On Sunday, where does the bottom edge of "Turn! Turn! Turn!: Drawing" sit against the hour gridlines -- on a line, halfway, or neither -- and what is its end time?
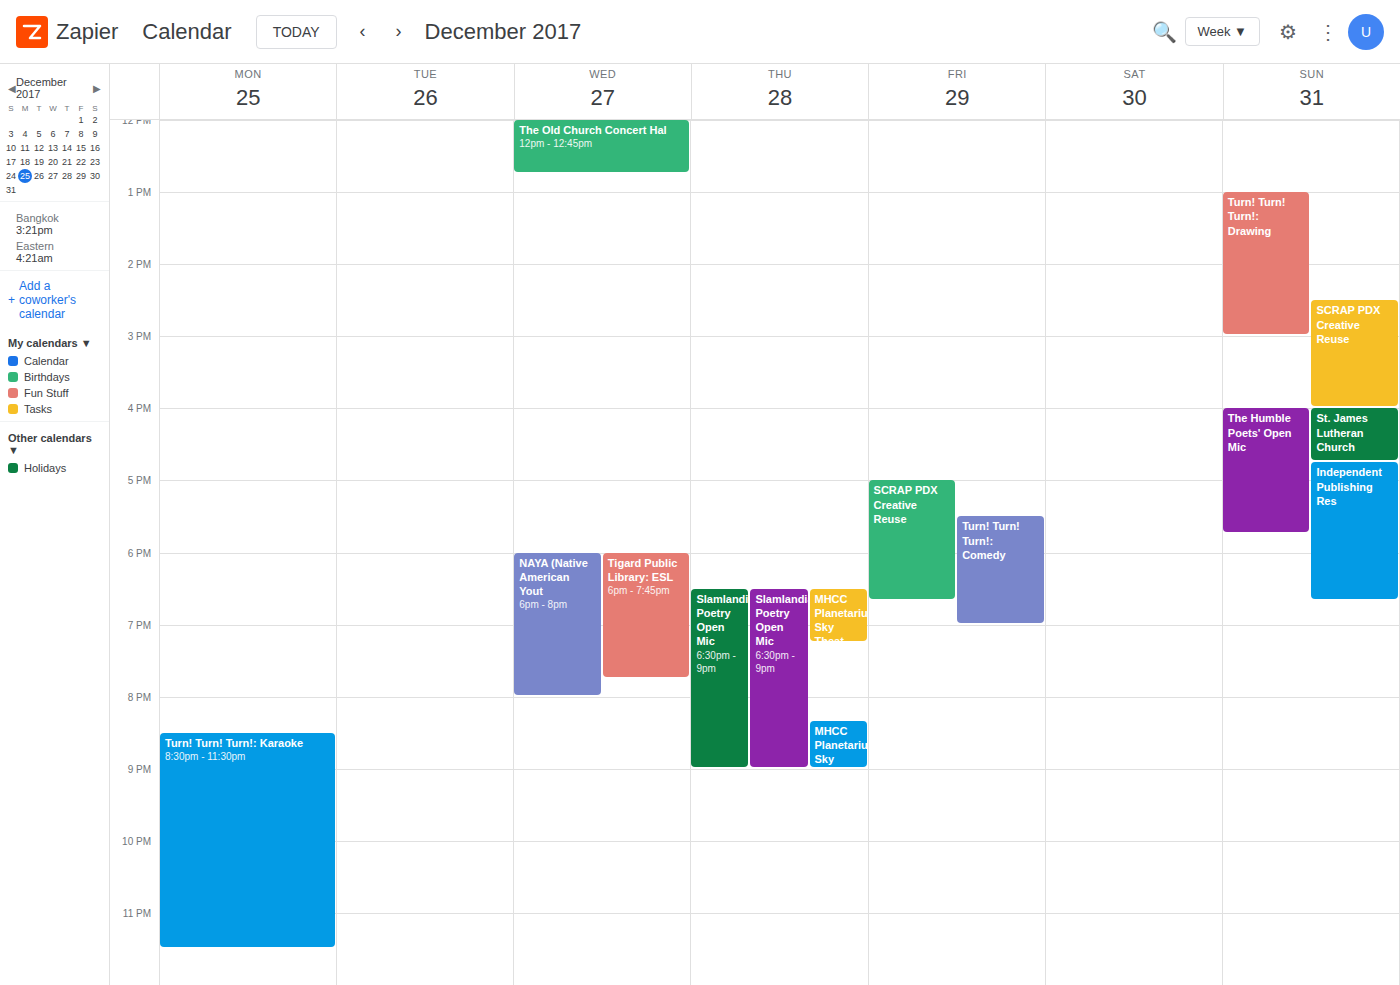
3:00 PM -- exactly on the 3 PM line.